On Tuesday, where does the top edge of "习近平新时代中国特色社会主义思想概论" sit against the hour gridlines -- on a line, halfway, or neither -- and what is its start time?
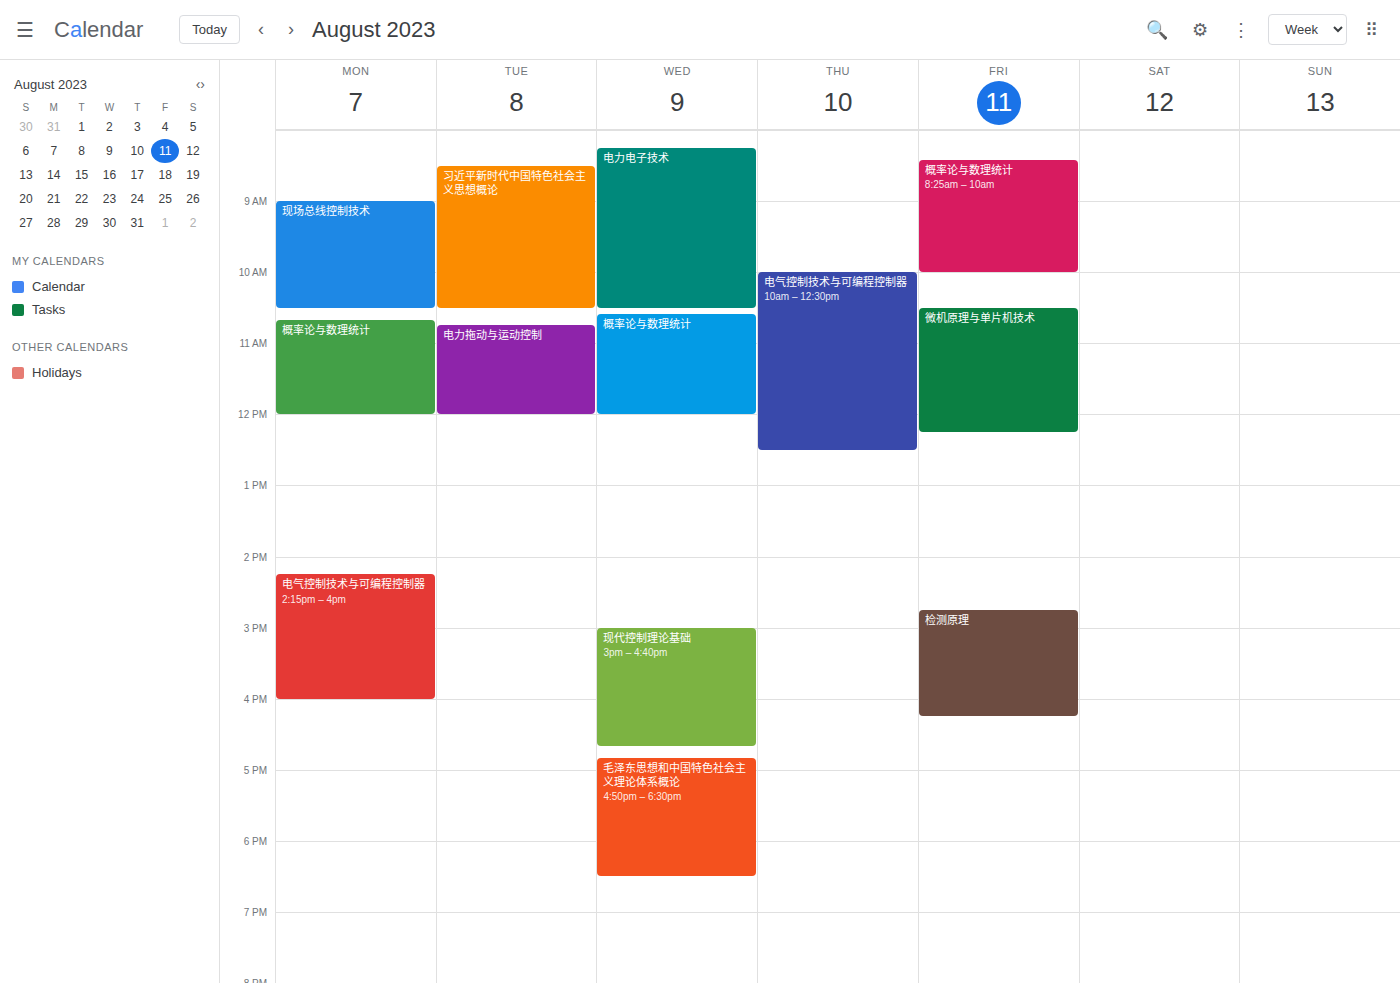
8:30 AM -- halfway between the 8 AM and 9 AM lines.